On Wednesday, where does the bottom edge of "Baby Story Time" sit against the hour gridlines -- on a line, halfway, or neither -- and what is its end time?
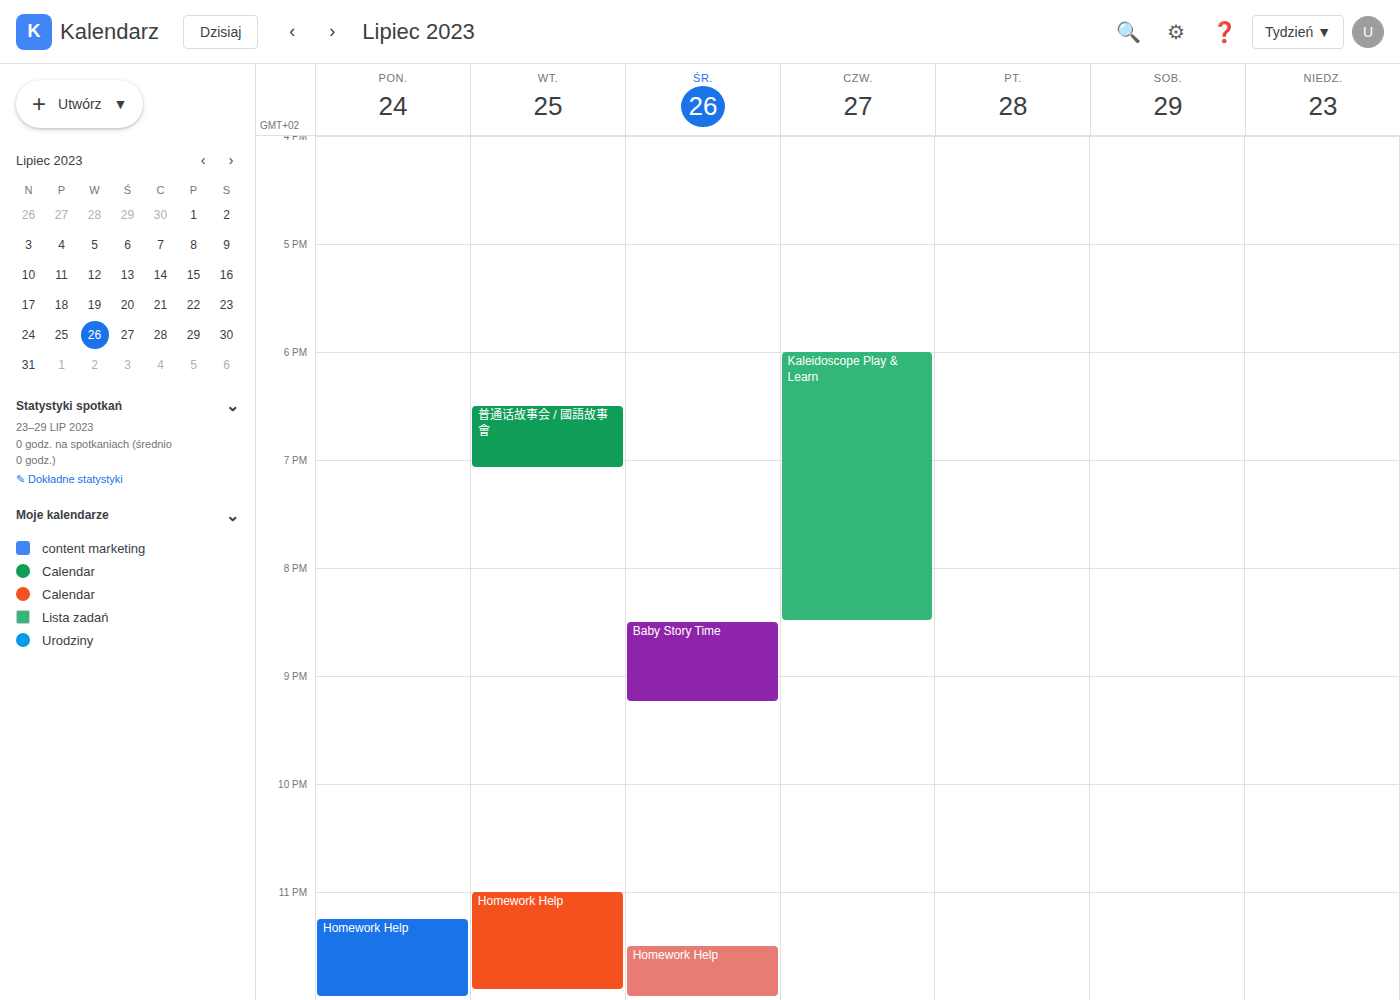
21:15 -- neither: a quarter of the way from the 21:00 line to the 22:00 line.